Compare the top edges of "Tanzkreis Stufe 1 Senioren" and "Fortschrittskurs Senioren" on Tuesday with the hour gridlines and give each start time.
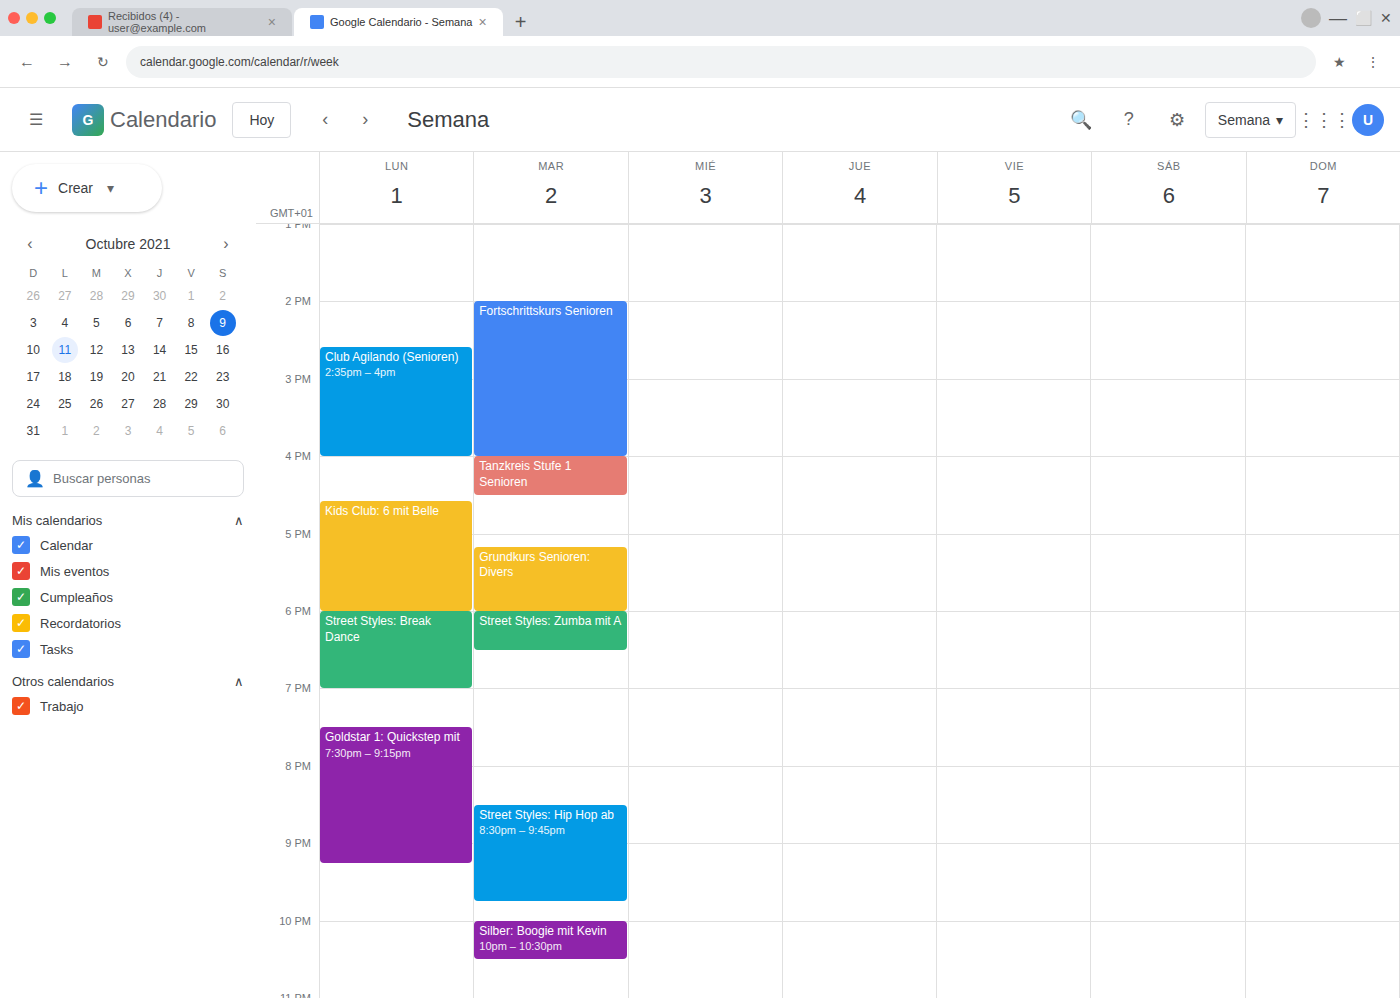
"Tanzkreis Stufe 1 Senioren": 4:00 PM, exactly on the 4 PM line. "Fortschrittskurs Senioren": 2:00 PM, exactly on the 2 PM line.